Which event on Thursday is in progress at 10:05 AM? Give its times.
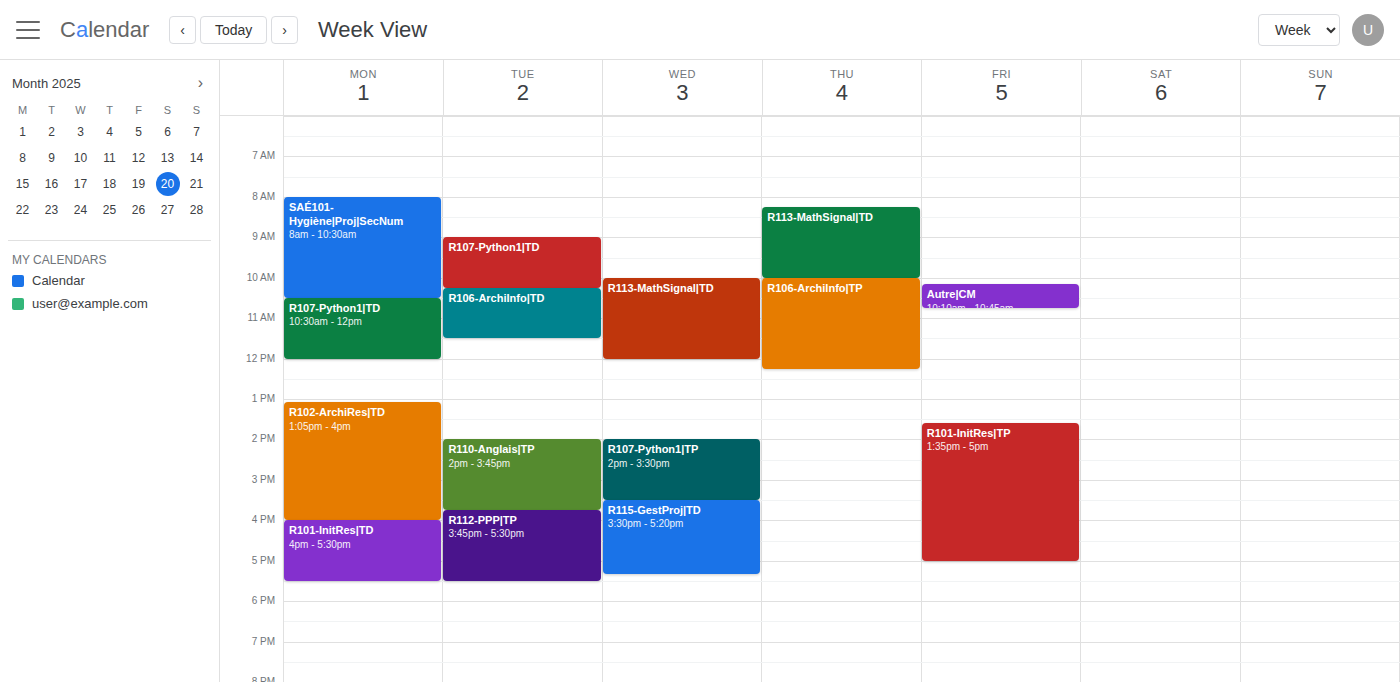
"R106-ArchiInfo|TP", 10:00 AM to 12:15 PM